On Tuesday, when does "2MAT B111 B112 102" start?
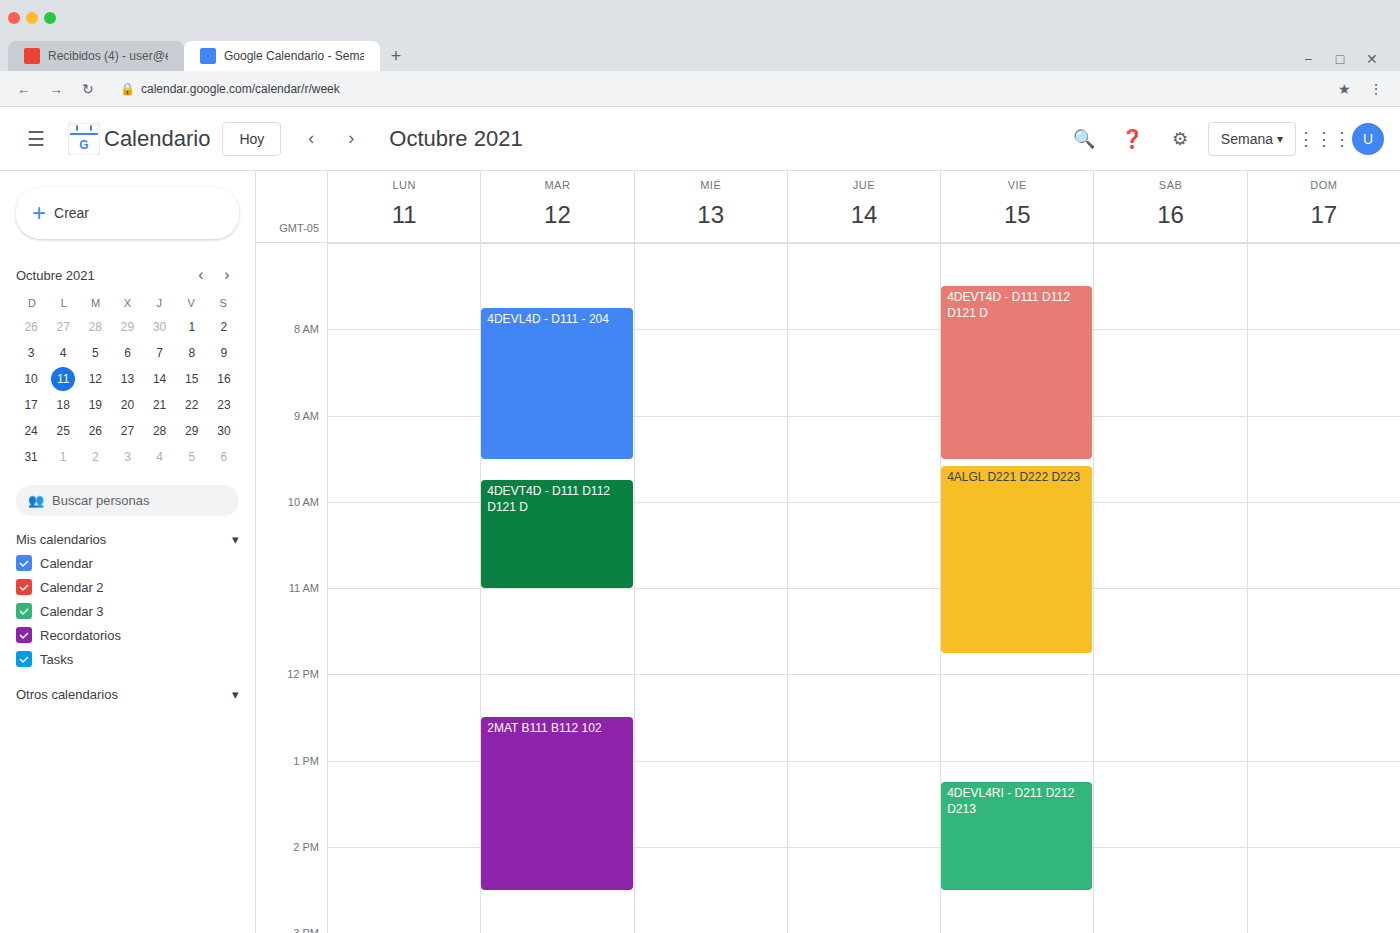
12:30 PM